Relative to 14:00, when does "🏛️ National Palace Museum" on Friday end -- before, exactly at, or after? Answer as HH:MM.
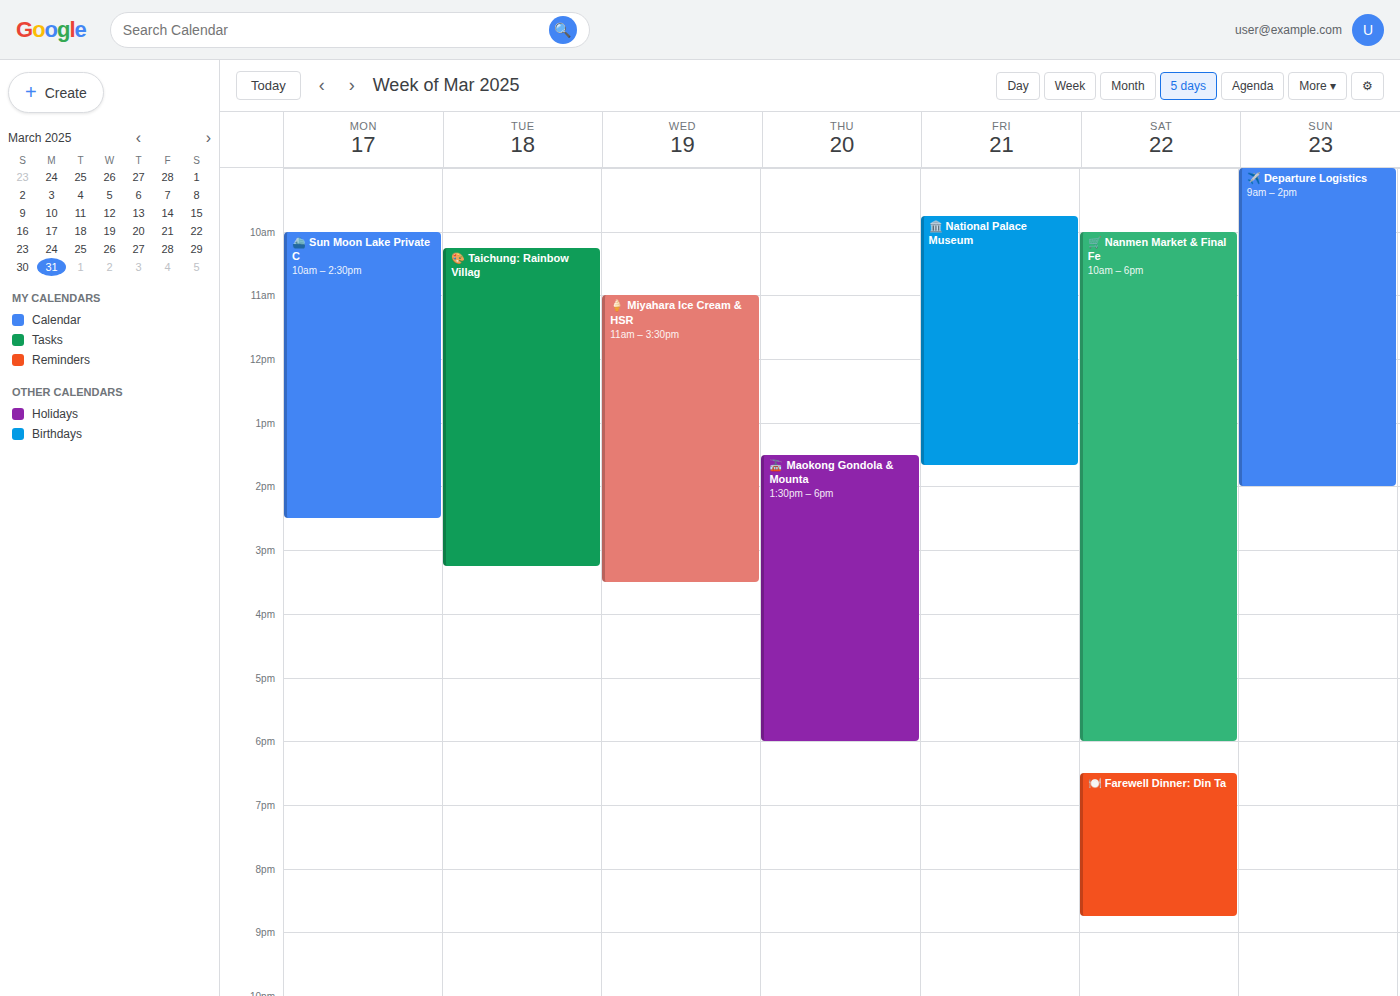
13:40 -- before 14:00, 20 minutes above the 14:00 line.